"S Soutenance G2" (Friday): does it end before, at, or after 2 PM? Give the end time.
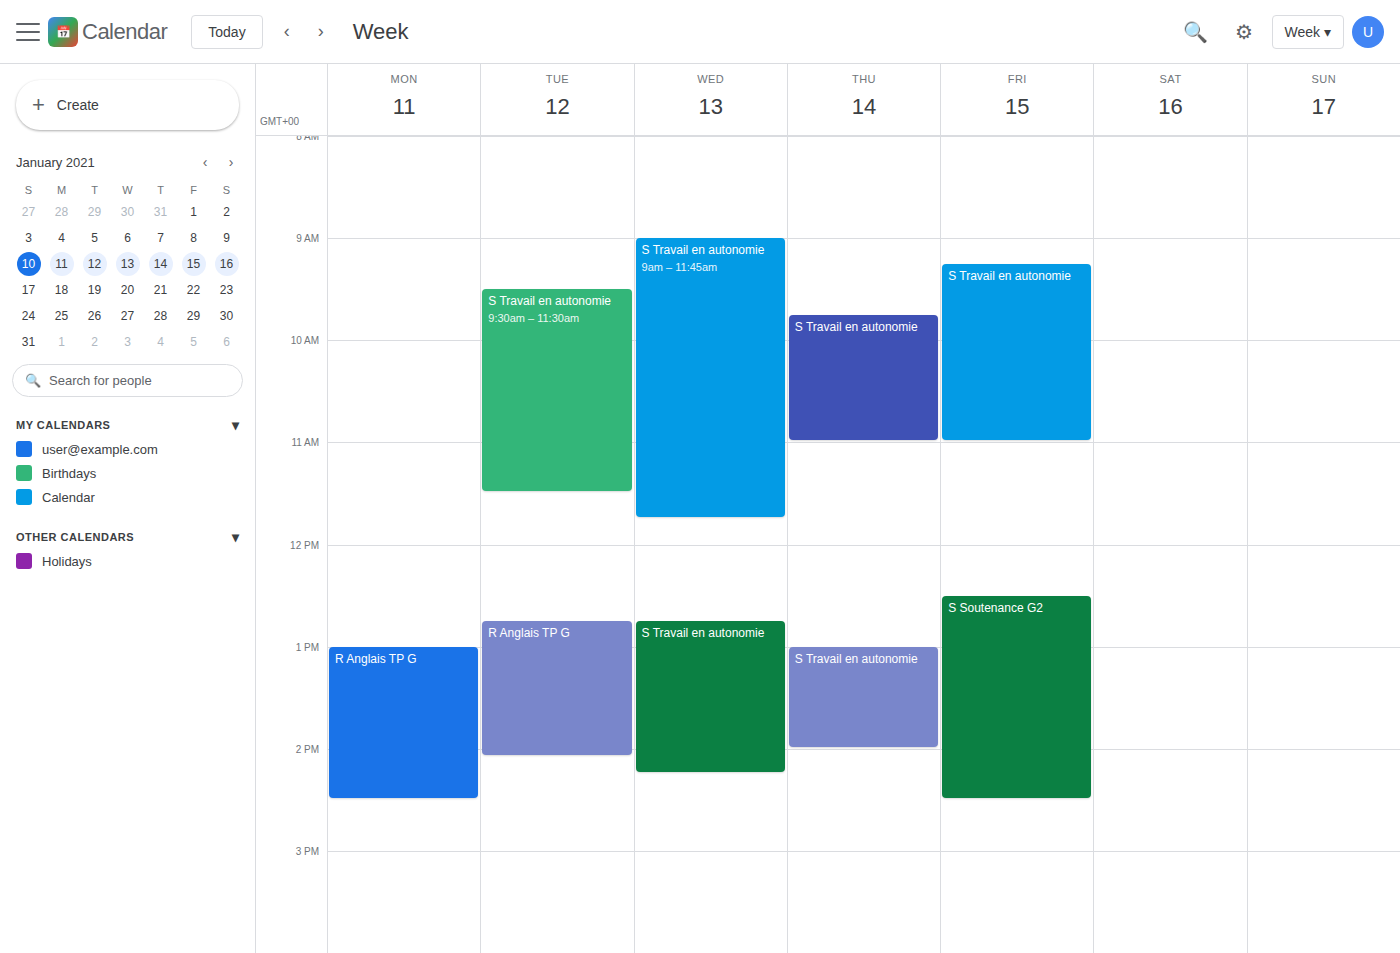
2:30 PM -- after 2 PM, 30 minutes below the 2 PM line.